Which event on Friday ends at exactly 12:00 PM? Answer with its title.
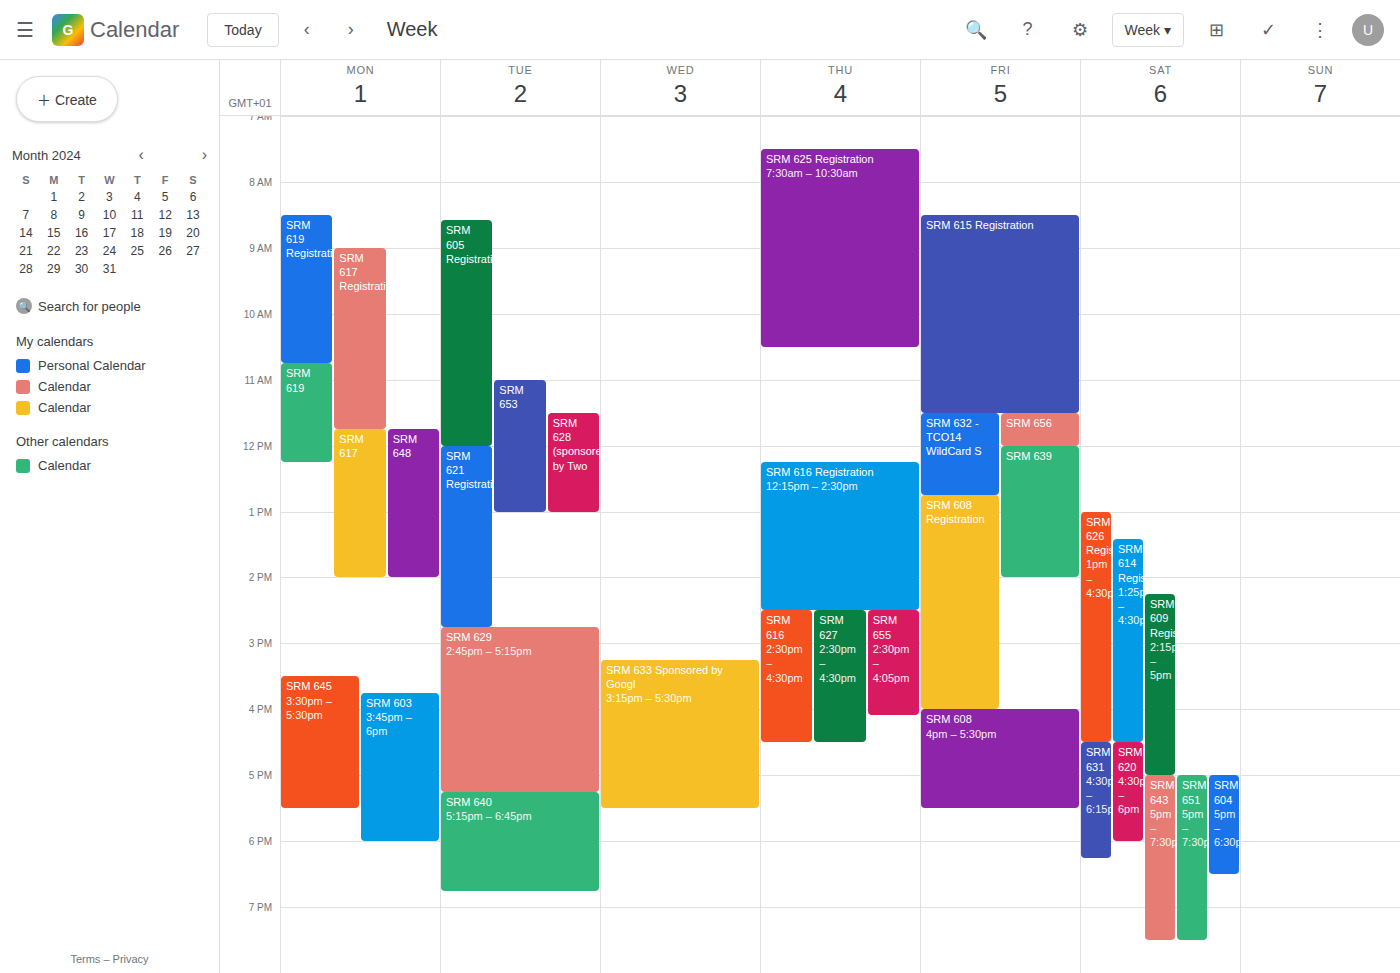
"SRM 656"